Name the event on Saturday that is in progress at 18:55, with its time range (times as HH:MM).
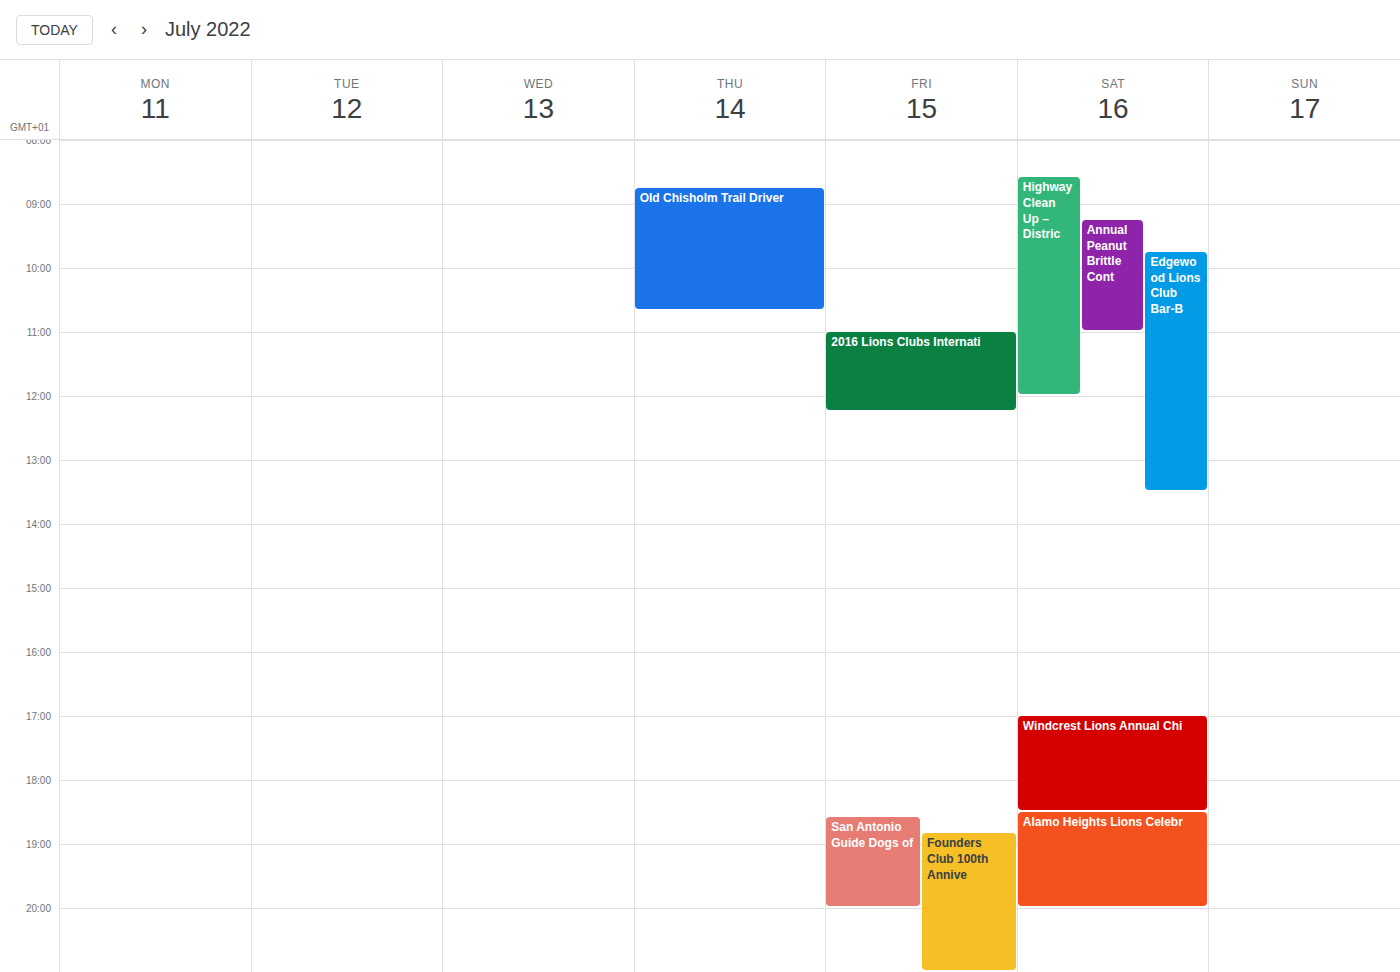
"Alamo Heights Lions Celebr", 18:30 to 20:00